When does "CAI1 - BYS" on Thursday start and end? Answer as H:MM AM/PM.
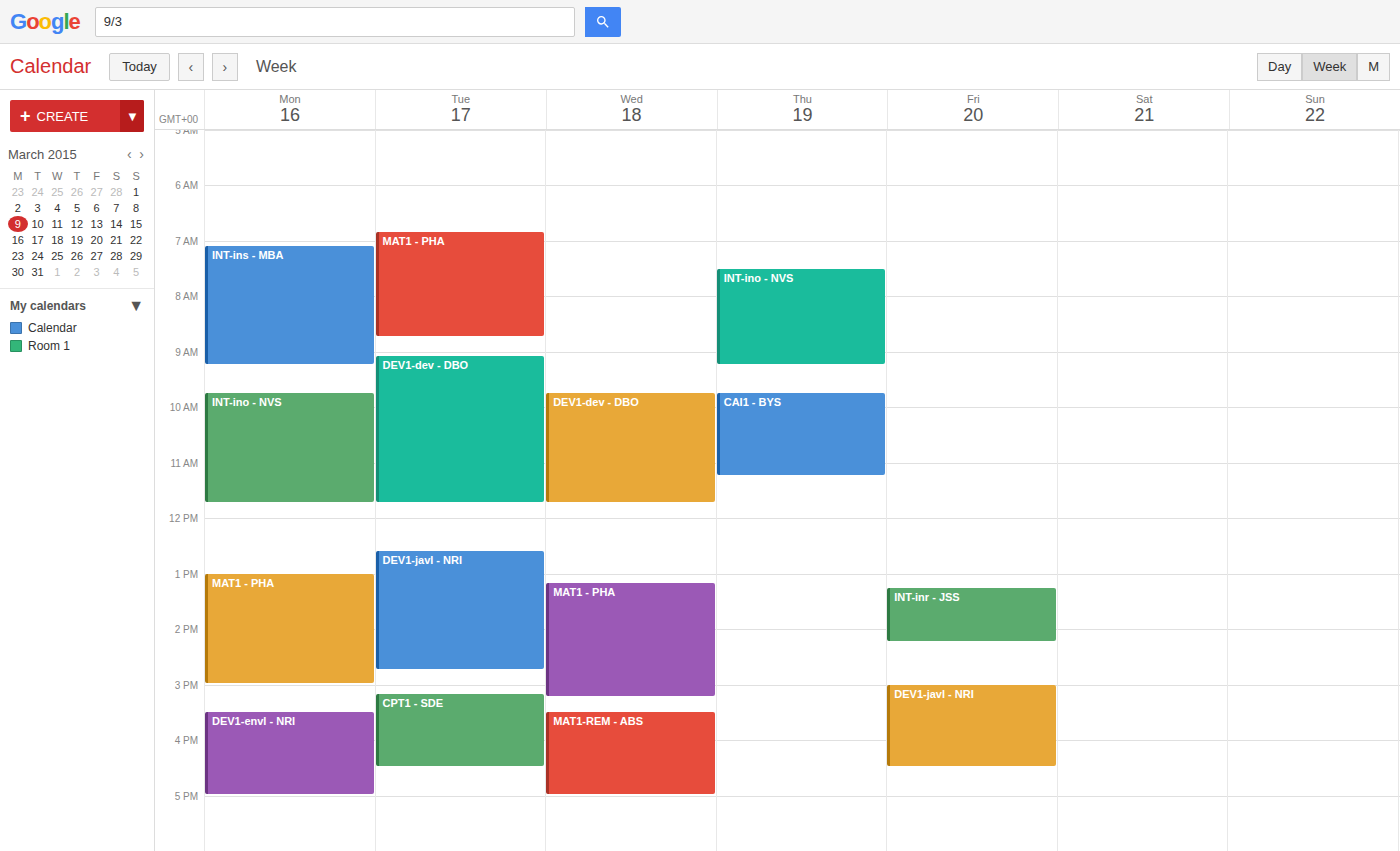
9:45 AM to 11:15 AM